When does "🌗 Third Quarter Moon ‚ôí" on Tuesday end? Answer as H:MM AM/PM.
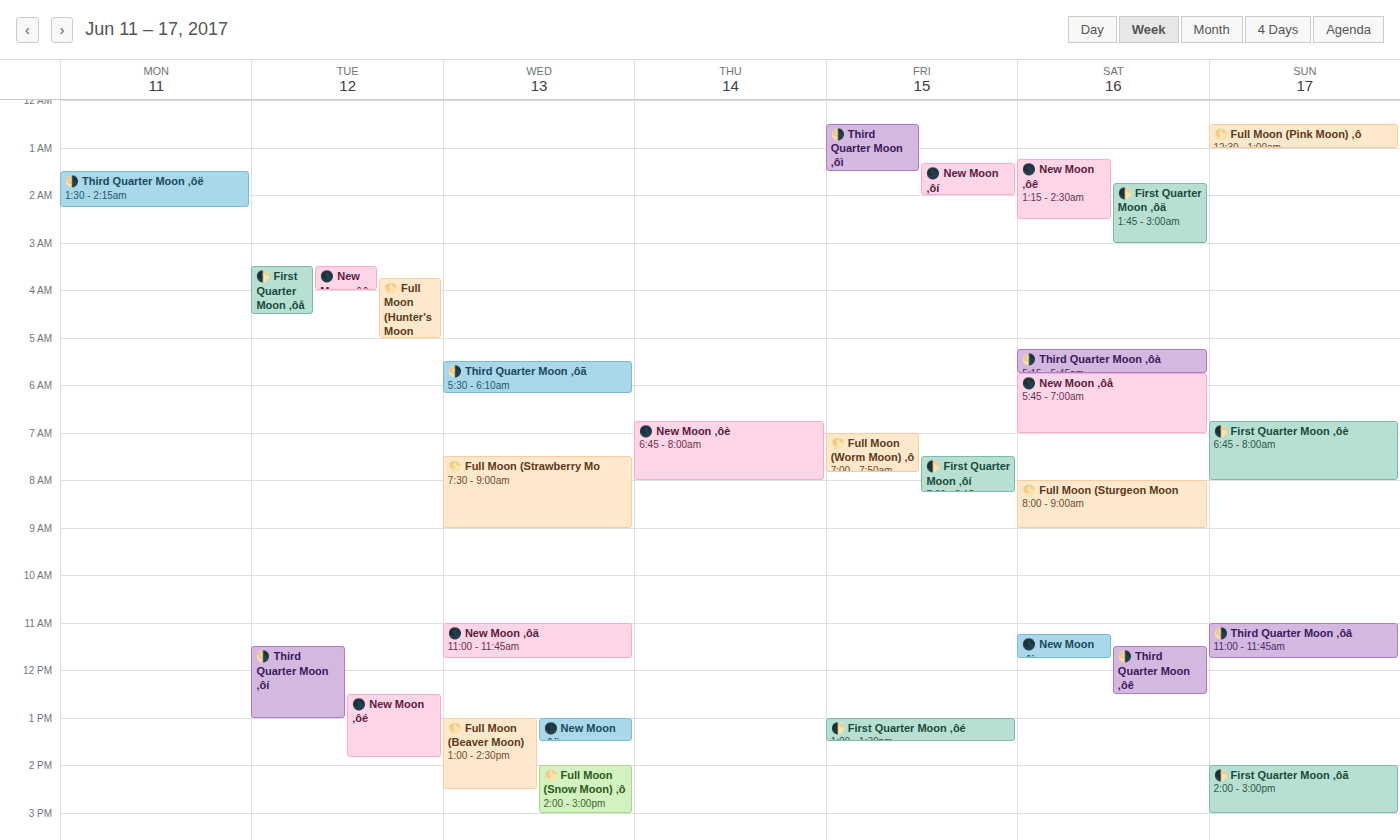
1:00 PM